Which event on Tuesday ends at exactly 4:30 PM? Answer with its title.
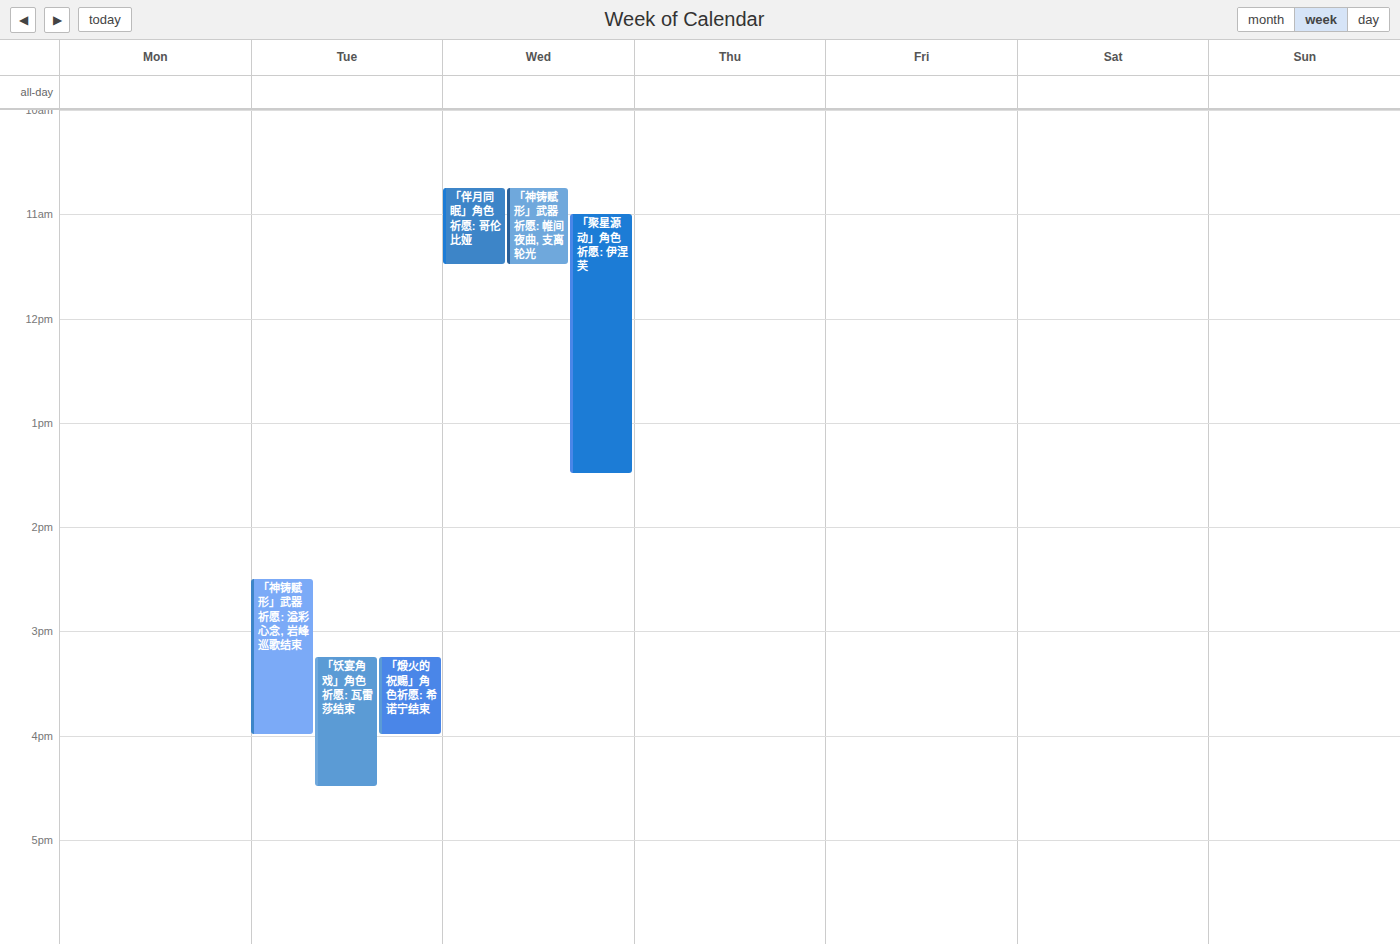
"「饫宴角戏」角色祈愿: 瓦雷莎结束"